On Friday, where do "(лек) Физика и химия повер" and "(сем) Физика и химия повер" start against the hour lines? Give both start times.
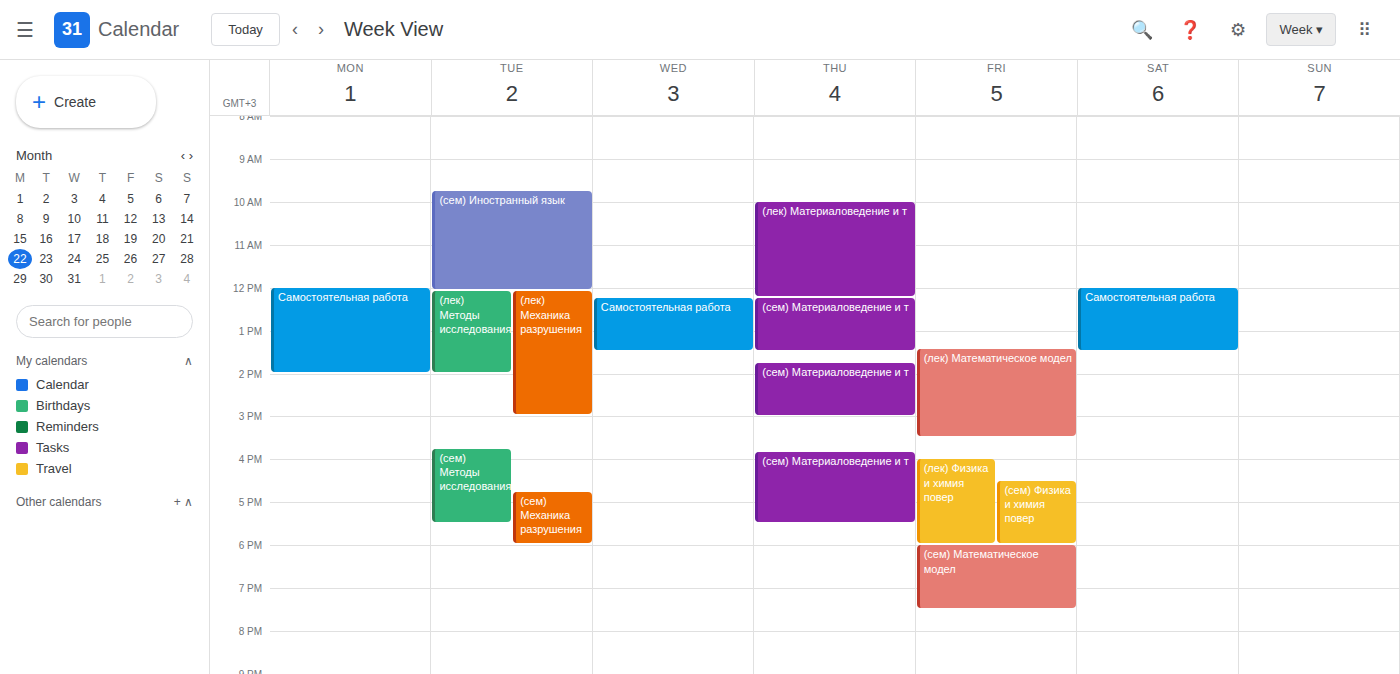
"(лек) Физика и химия повер": 4:00 PM, exactly on the 4 PM line. "(сем) Физика и химия повер": 4:30 PM, halfway between the 4 PM and 5 PM lines.